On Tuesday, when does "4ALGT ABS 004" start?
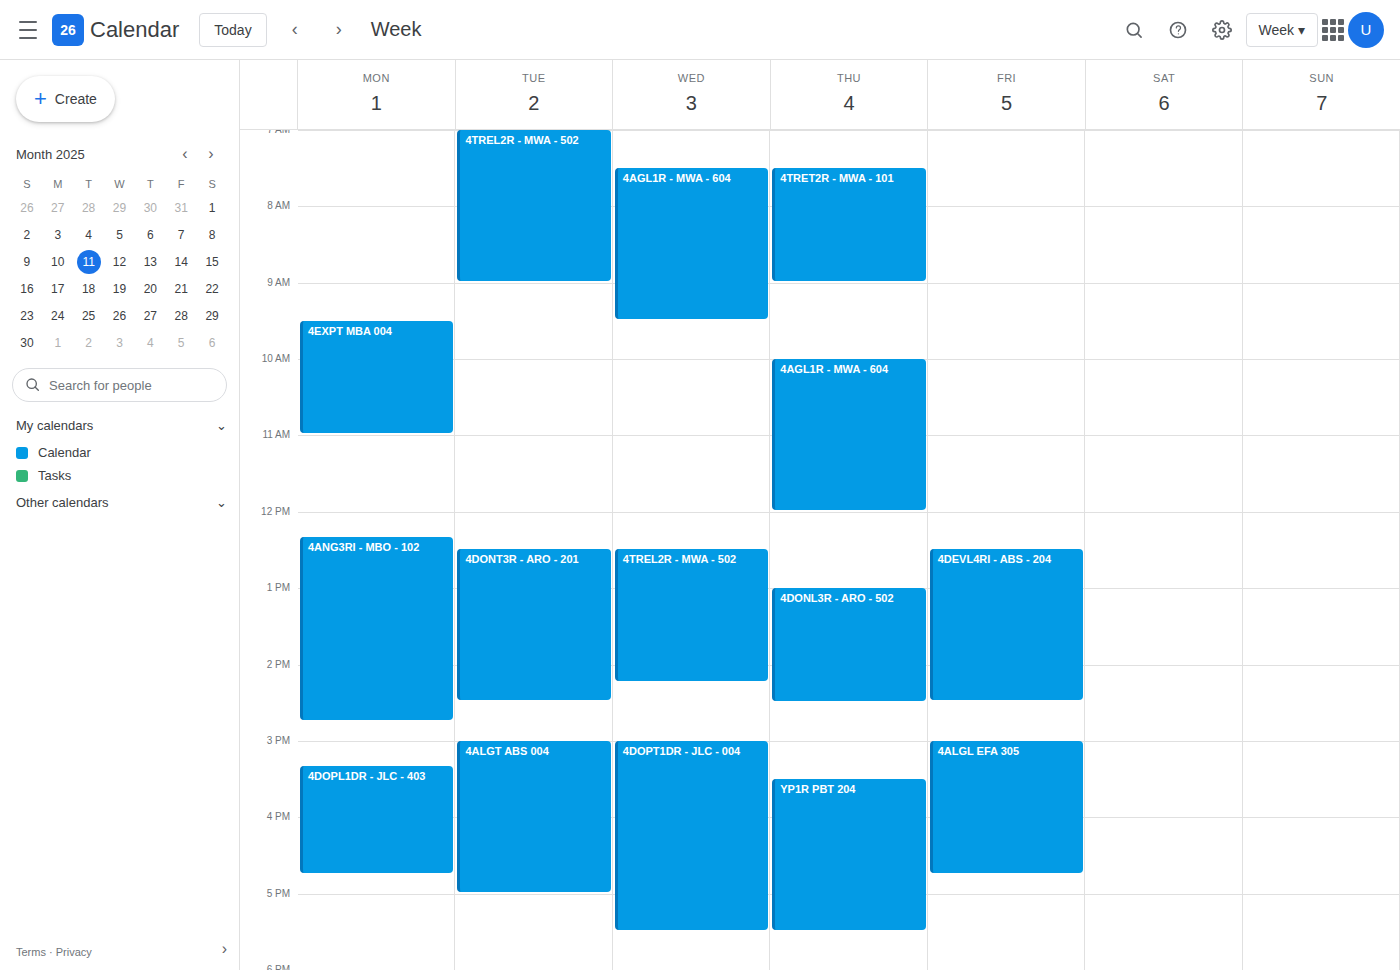
3:00 PM